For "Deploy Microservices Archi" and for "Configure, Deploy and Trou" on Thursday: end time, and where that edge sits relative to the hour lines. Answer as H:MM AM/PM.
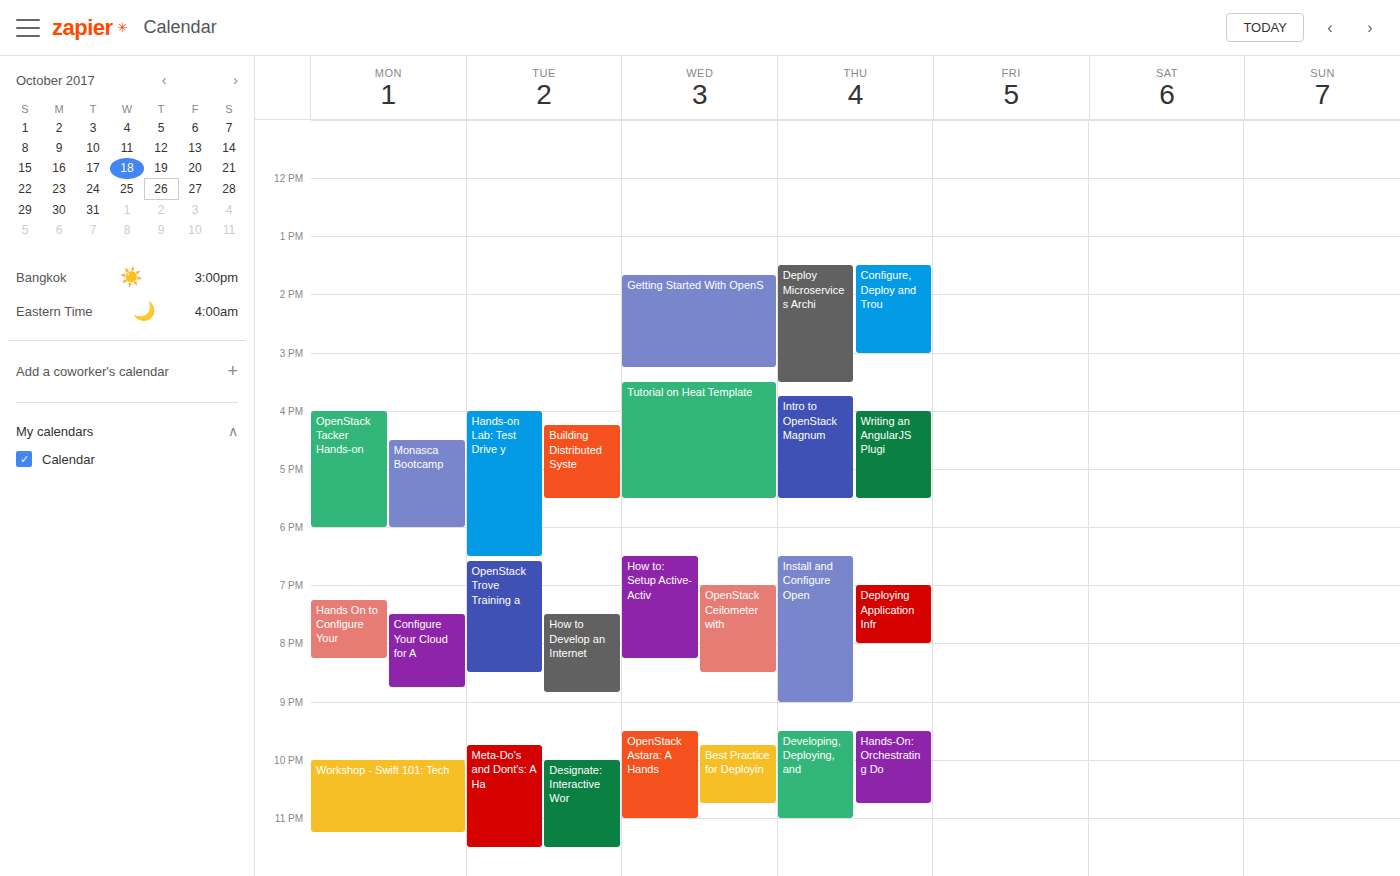
"Deploy Microservices Archi": 3:30 PM, halfway between the 3 PM and 4 PM lines. "Configure, Deploy and Trou": 3:00 PM, exactly on the 3 PM line.